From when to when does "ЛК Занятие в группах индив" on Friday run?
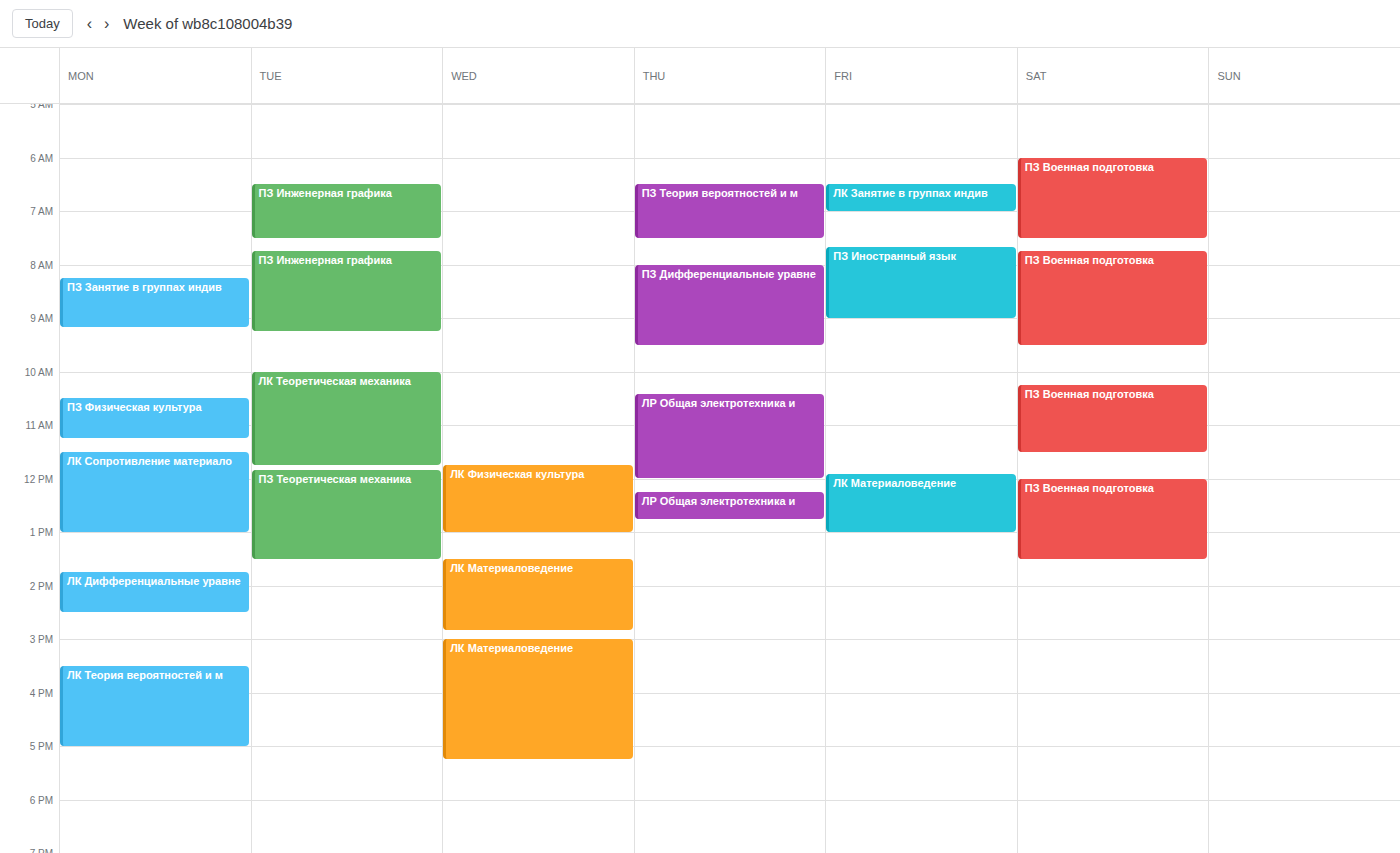
6:30 AM to 7:00 AM